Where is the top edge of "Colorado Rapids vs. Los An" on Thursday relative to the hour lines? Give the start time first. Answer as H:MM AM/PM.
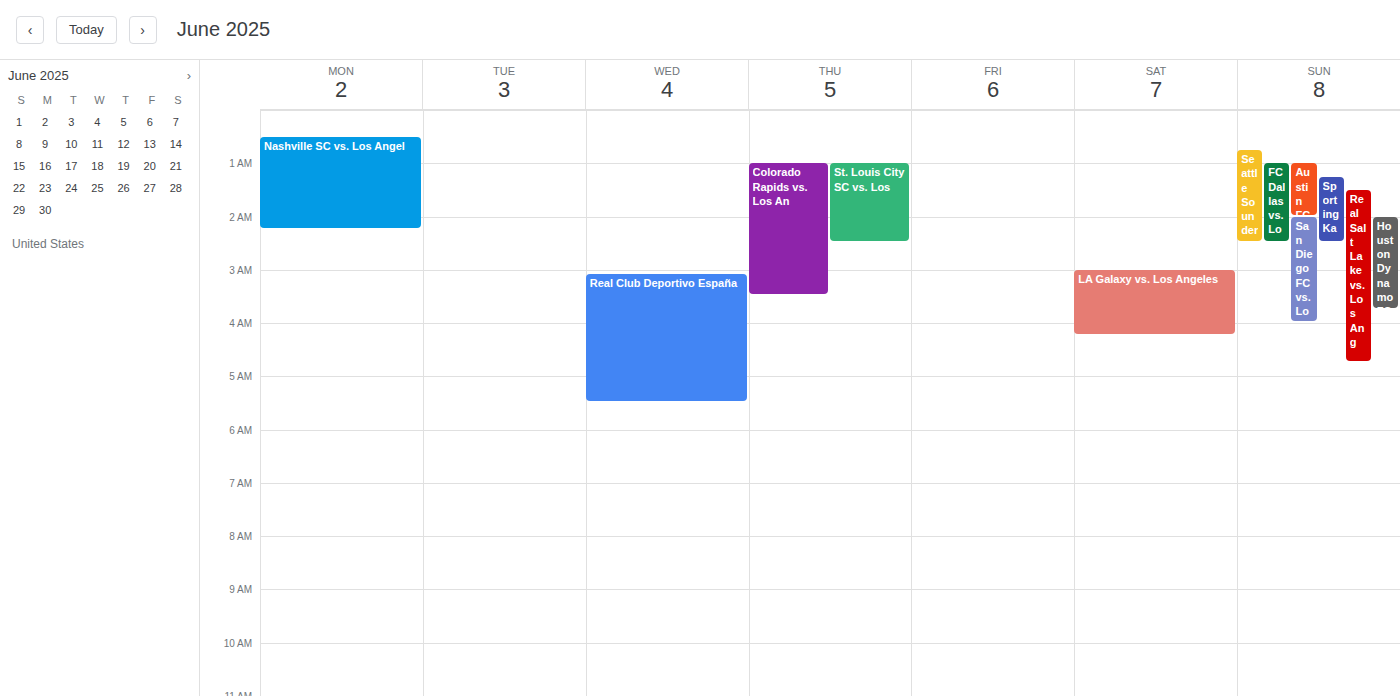
1:00 AM -- exactly on the 1 AM line.